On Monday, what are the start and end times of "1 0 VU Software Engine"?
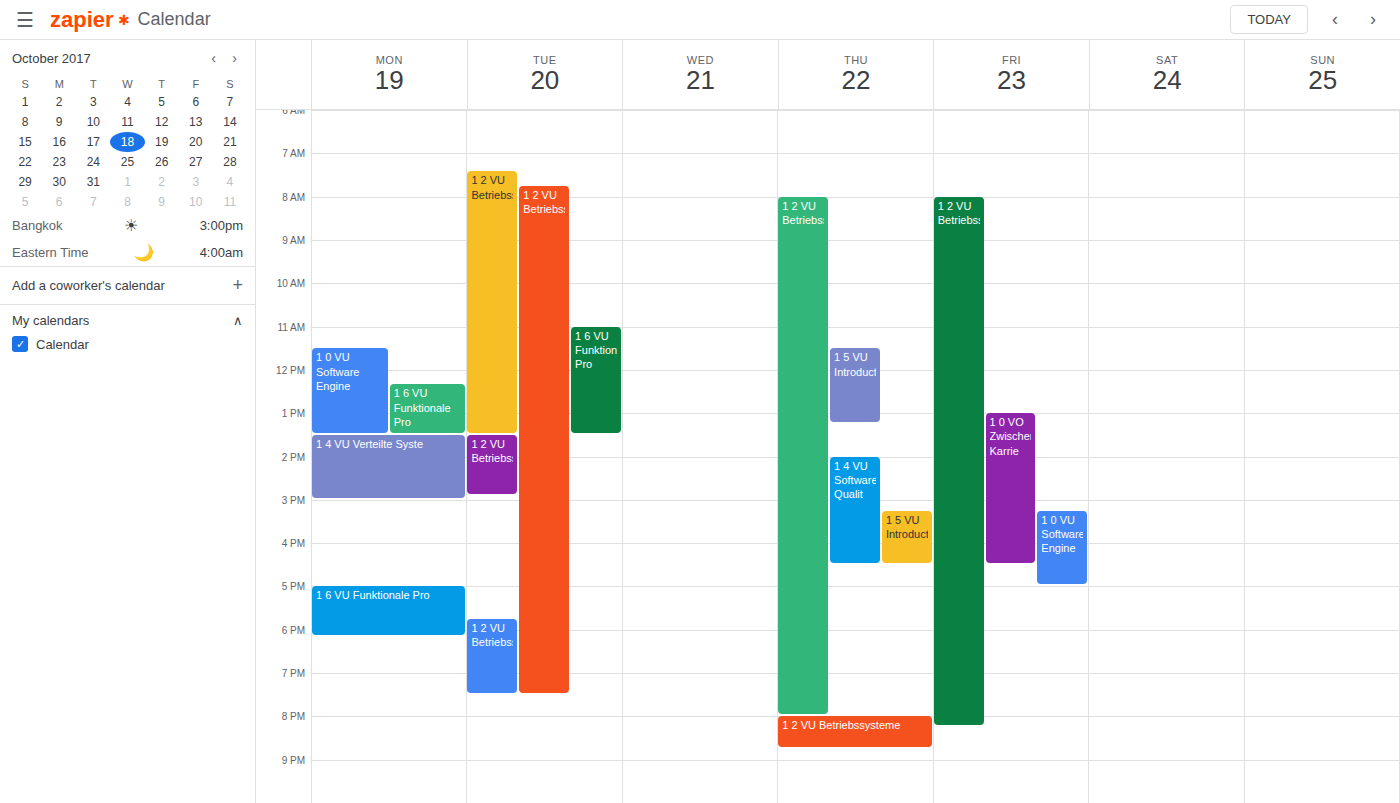
11:30 AM to 1:30 PM